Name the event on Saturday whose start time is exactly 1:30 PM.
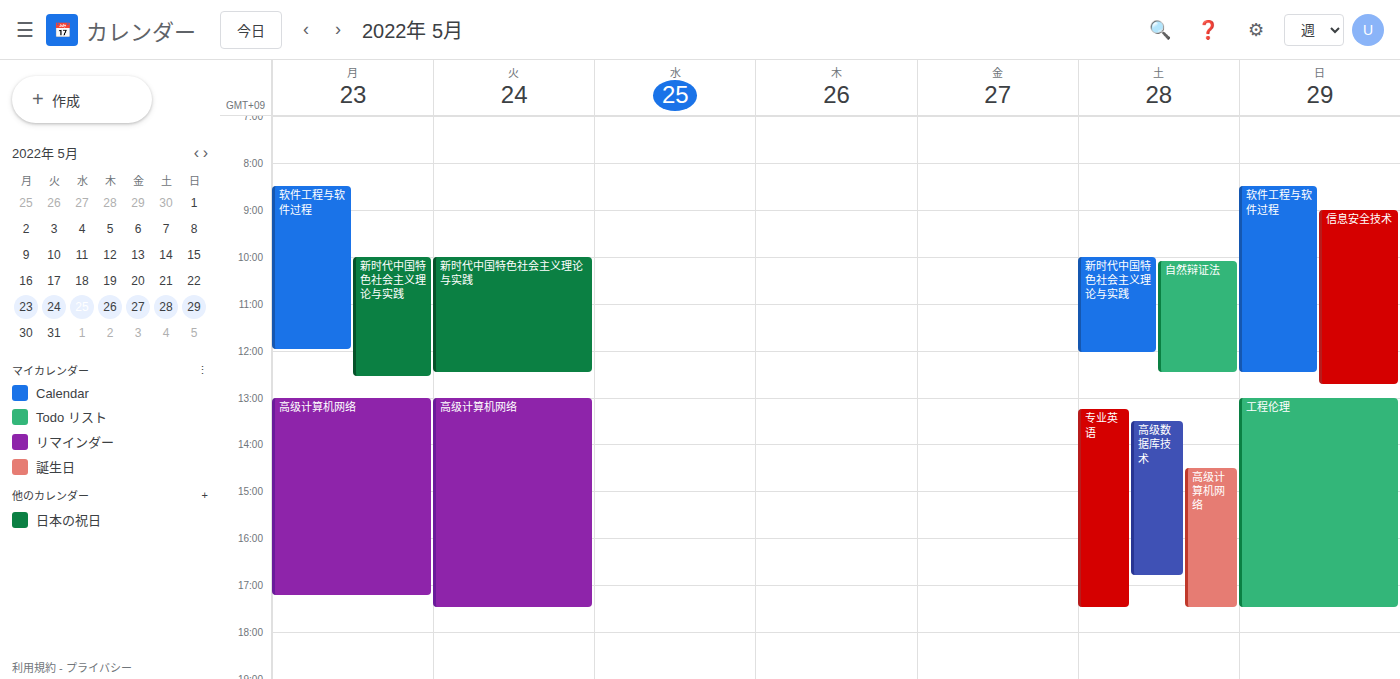
"高级数据库技术"